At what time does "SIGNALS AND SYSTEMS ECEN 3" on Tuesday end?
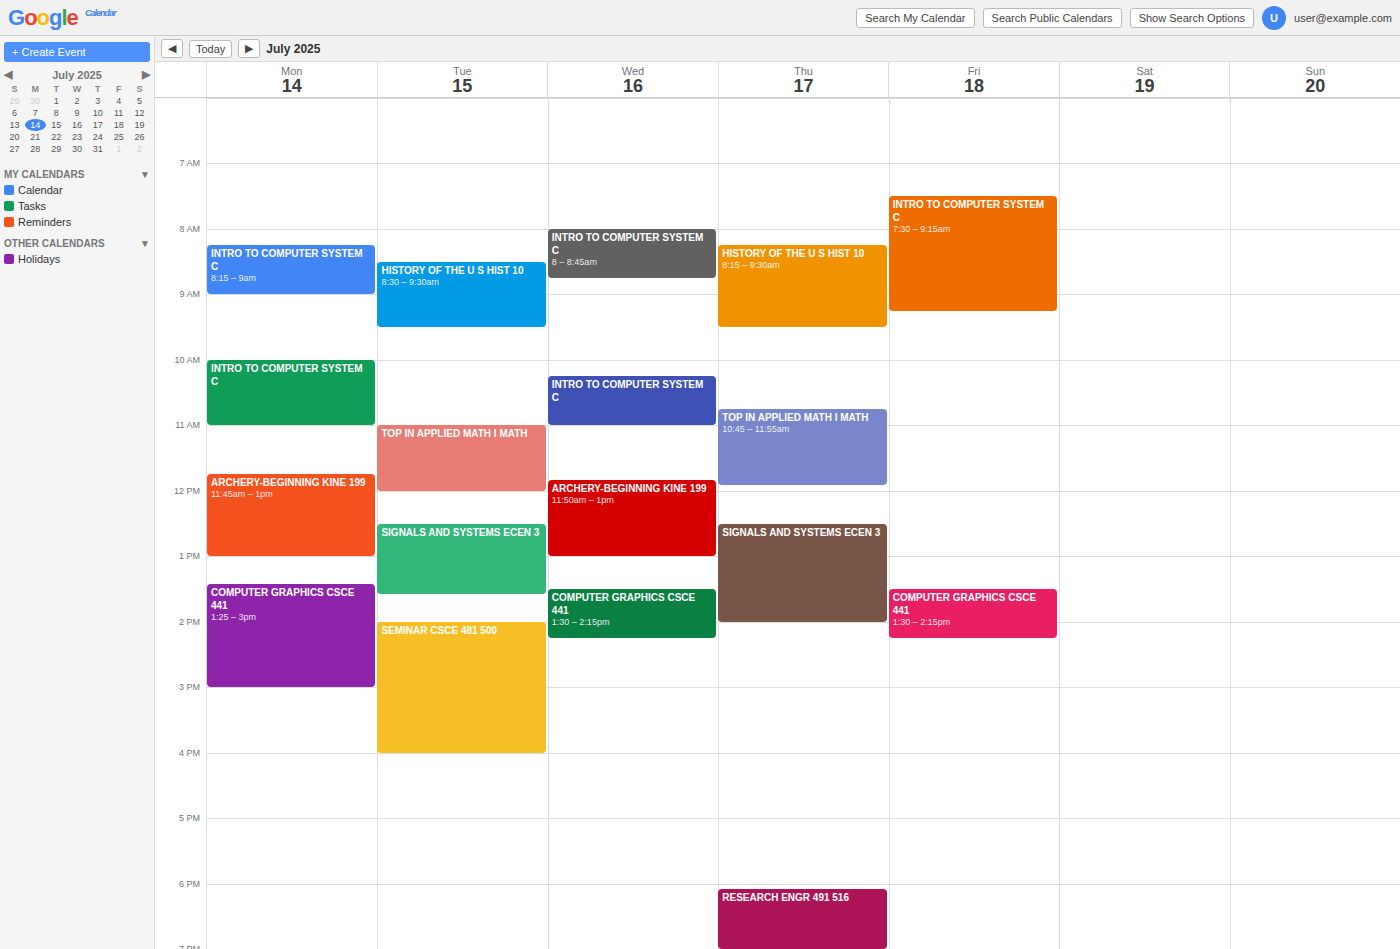
1:35 PM